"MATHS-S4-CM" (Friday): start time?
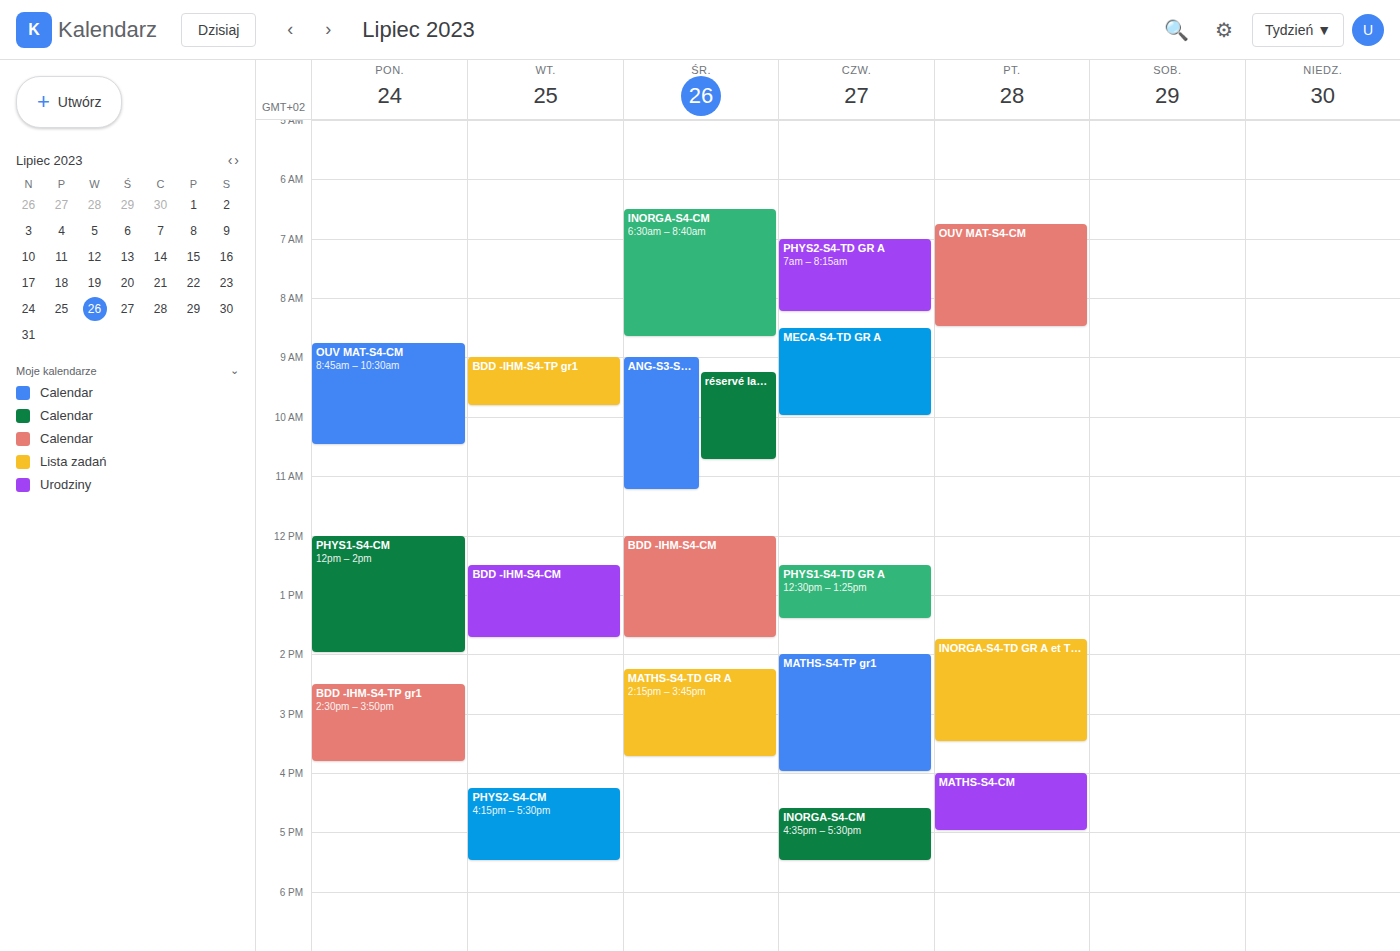
4:00 PM